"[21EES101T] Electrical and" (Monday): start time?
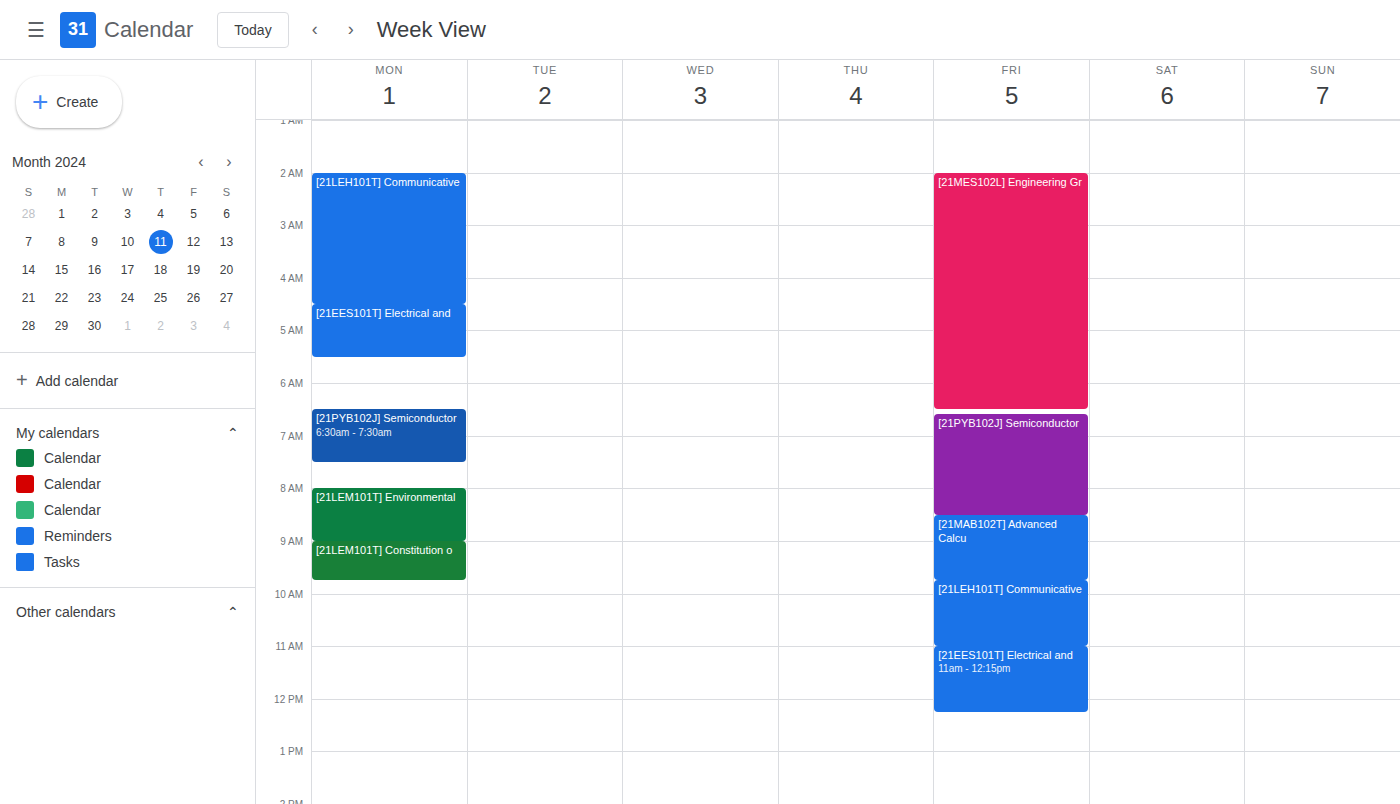
4:30 AM